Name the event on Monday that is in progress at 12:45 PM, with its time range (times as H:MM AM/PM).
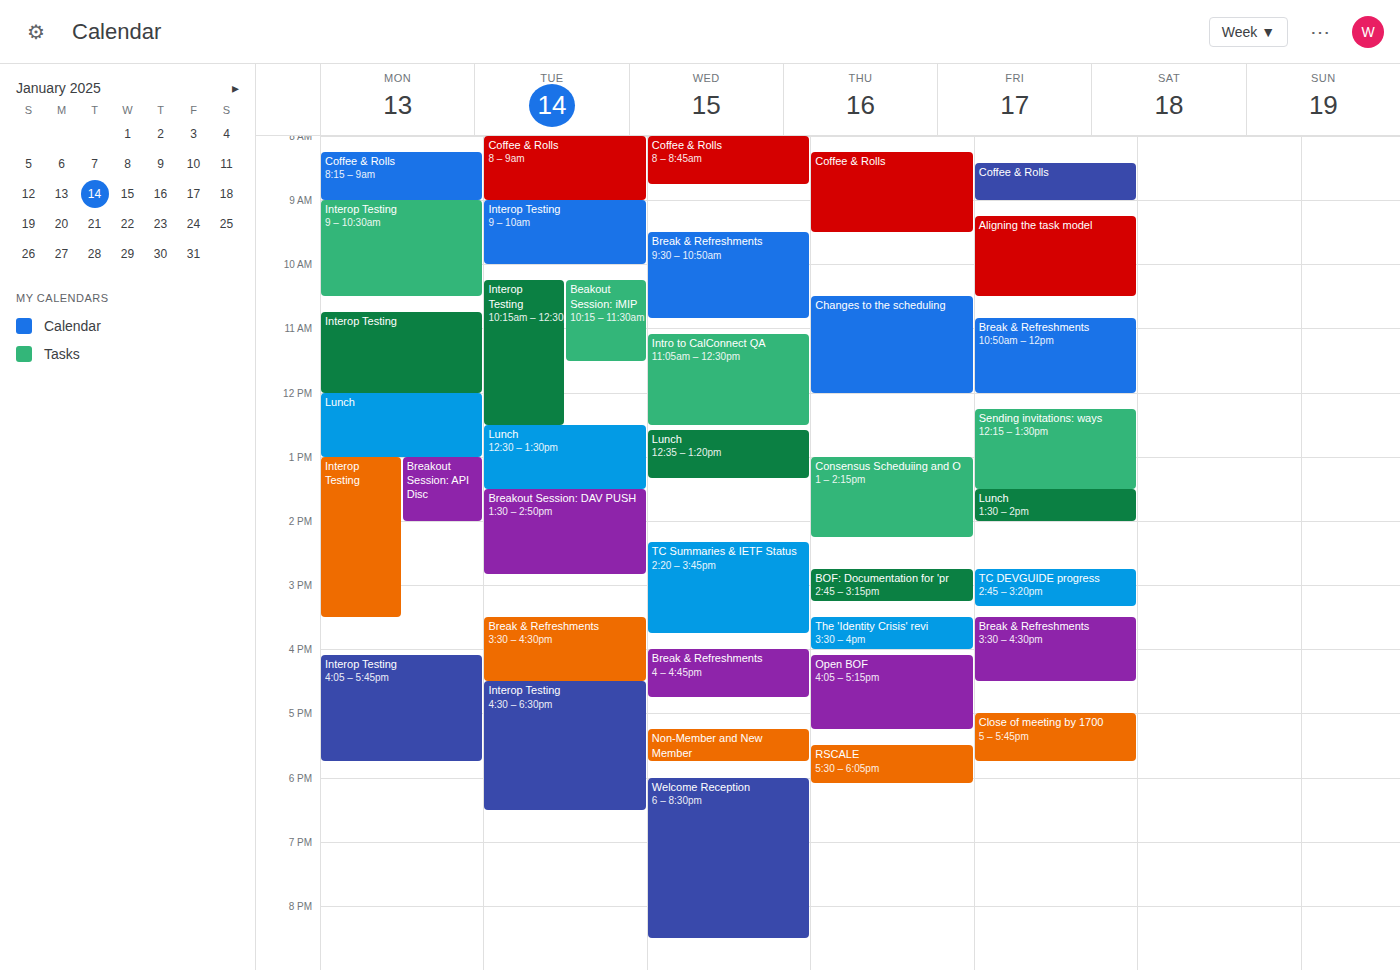
"Lunch", 12:00 PM to 1:00 PM